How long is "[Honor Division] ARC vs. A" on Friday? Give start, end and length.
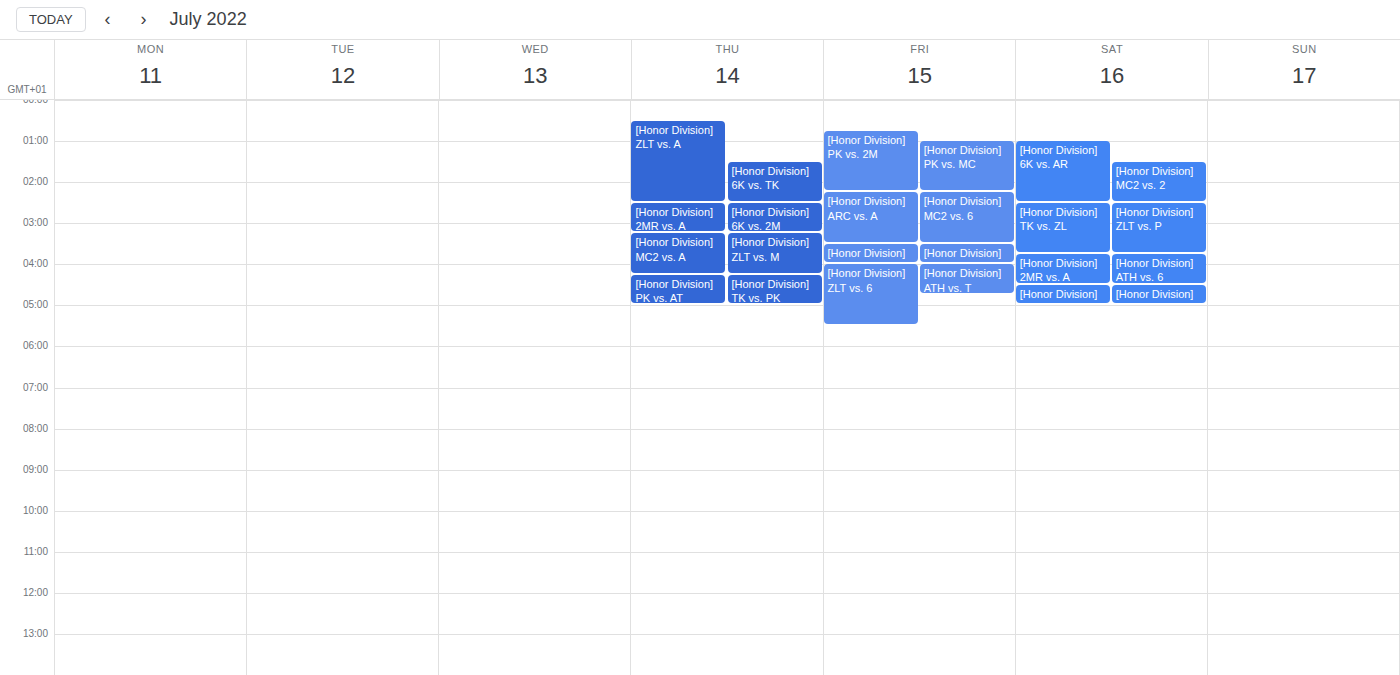
2:15 AM to 3:30 AM, 1 hour 15 minutes